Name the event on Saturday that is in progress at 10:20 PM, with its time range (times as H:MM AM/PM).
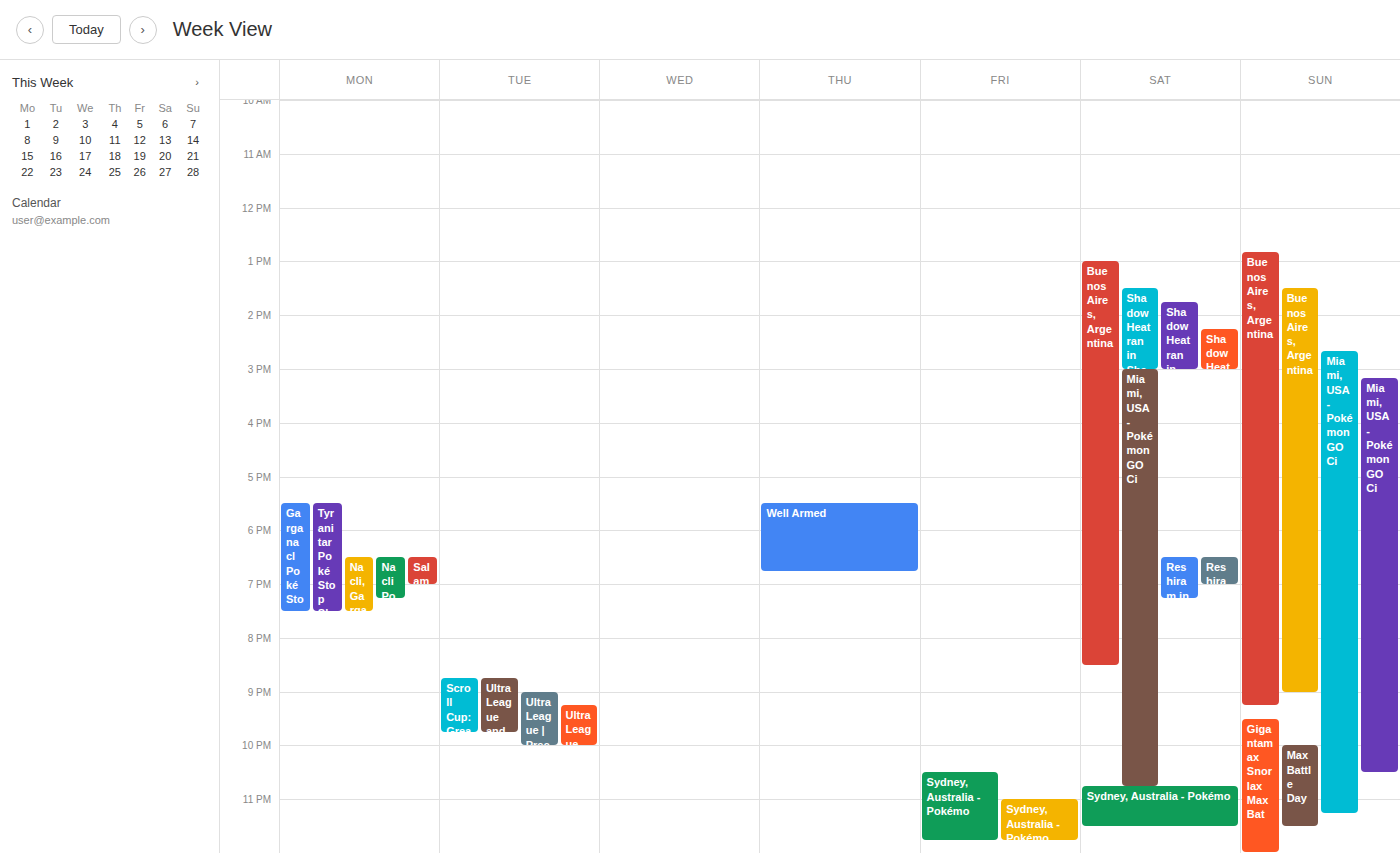
"Miami, USA - Pokémon GO Ci", 3:00 PM to 10:45 PM